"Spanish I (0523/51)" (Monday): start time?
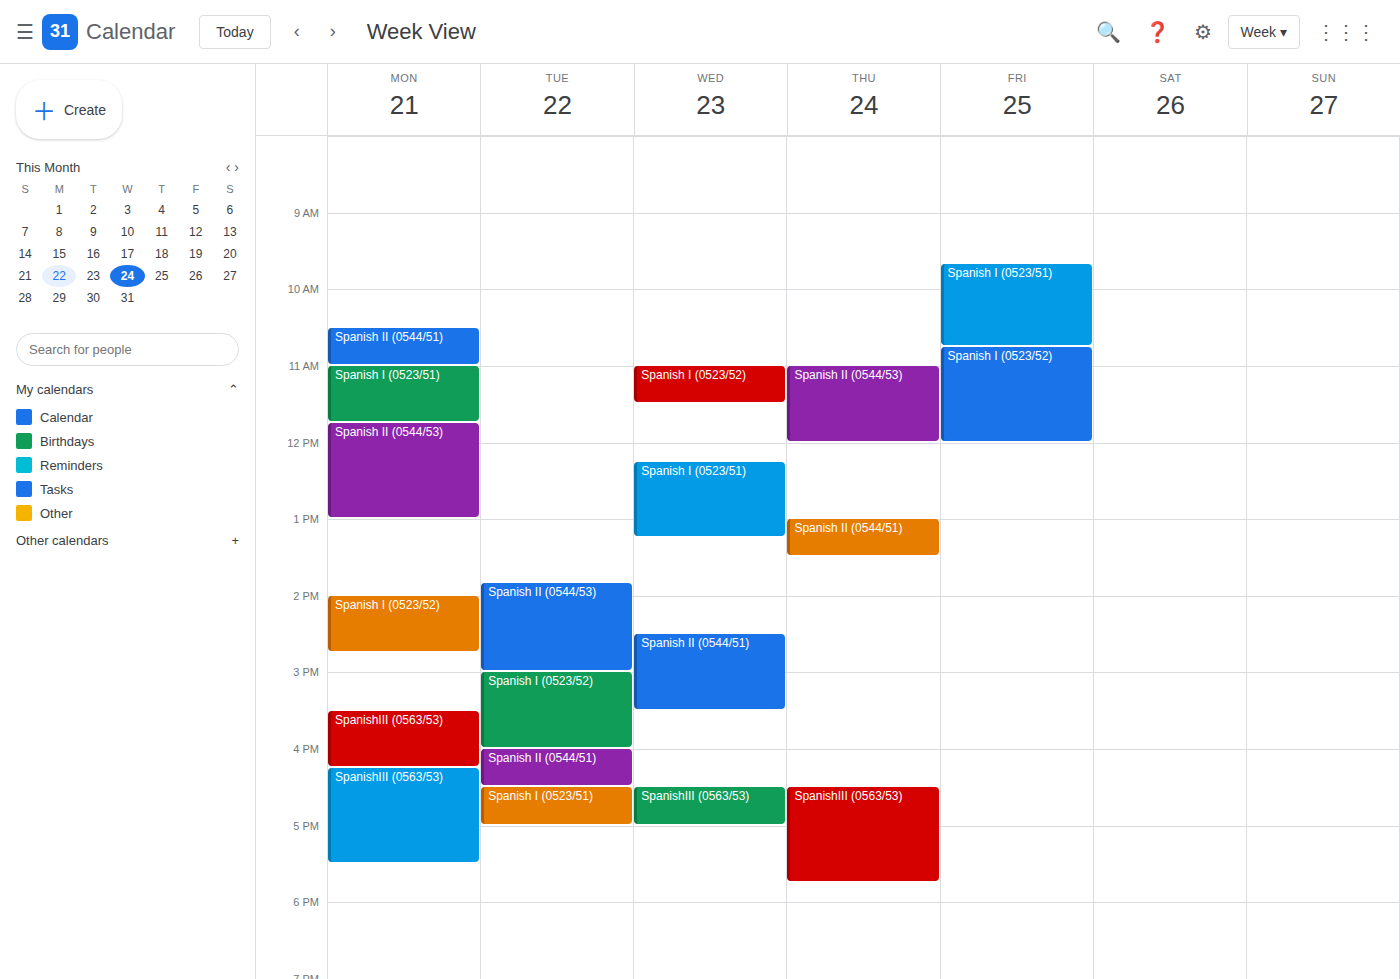
11:00 AM